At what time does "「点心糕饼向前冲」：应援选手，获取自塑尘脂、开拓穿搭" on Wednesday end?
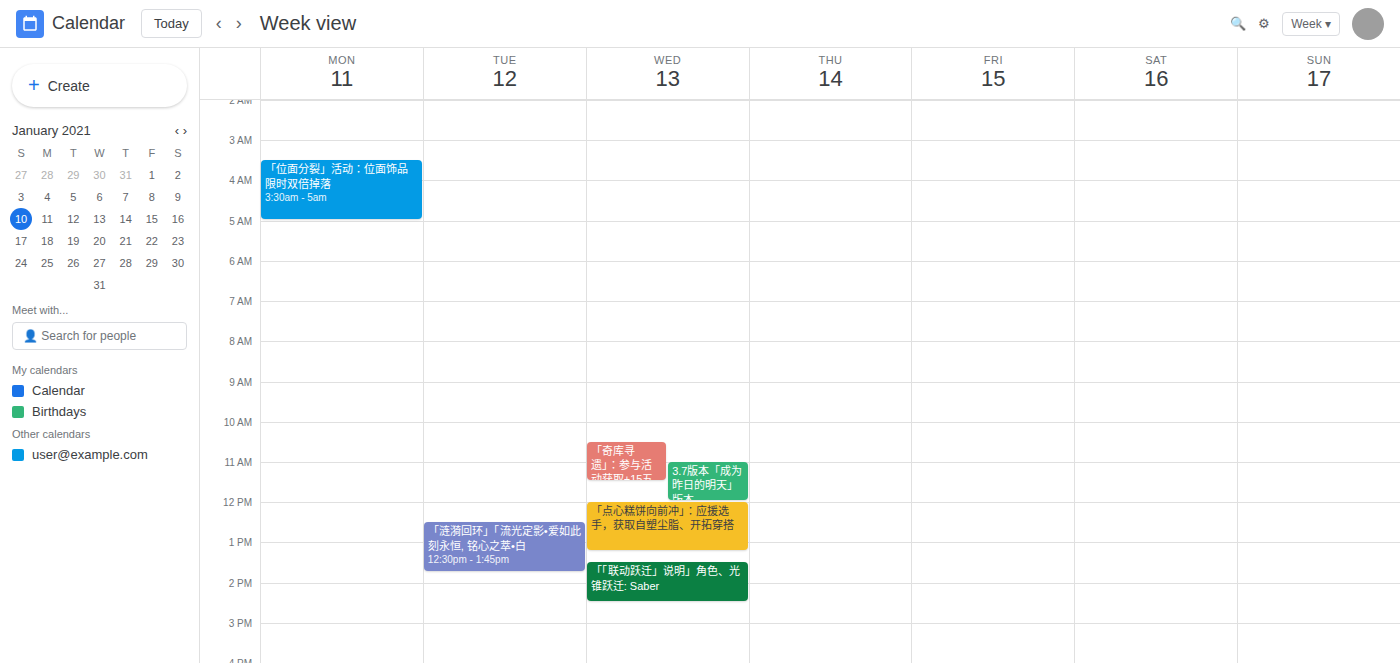
13:15